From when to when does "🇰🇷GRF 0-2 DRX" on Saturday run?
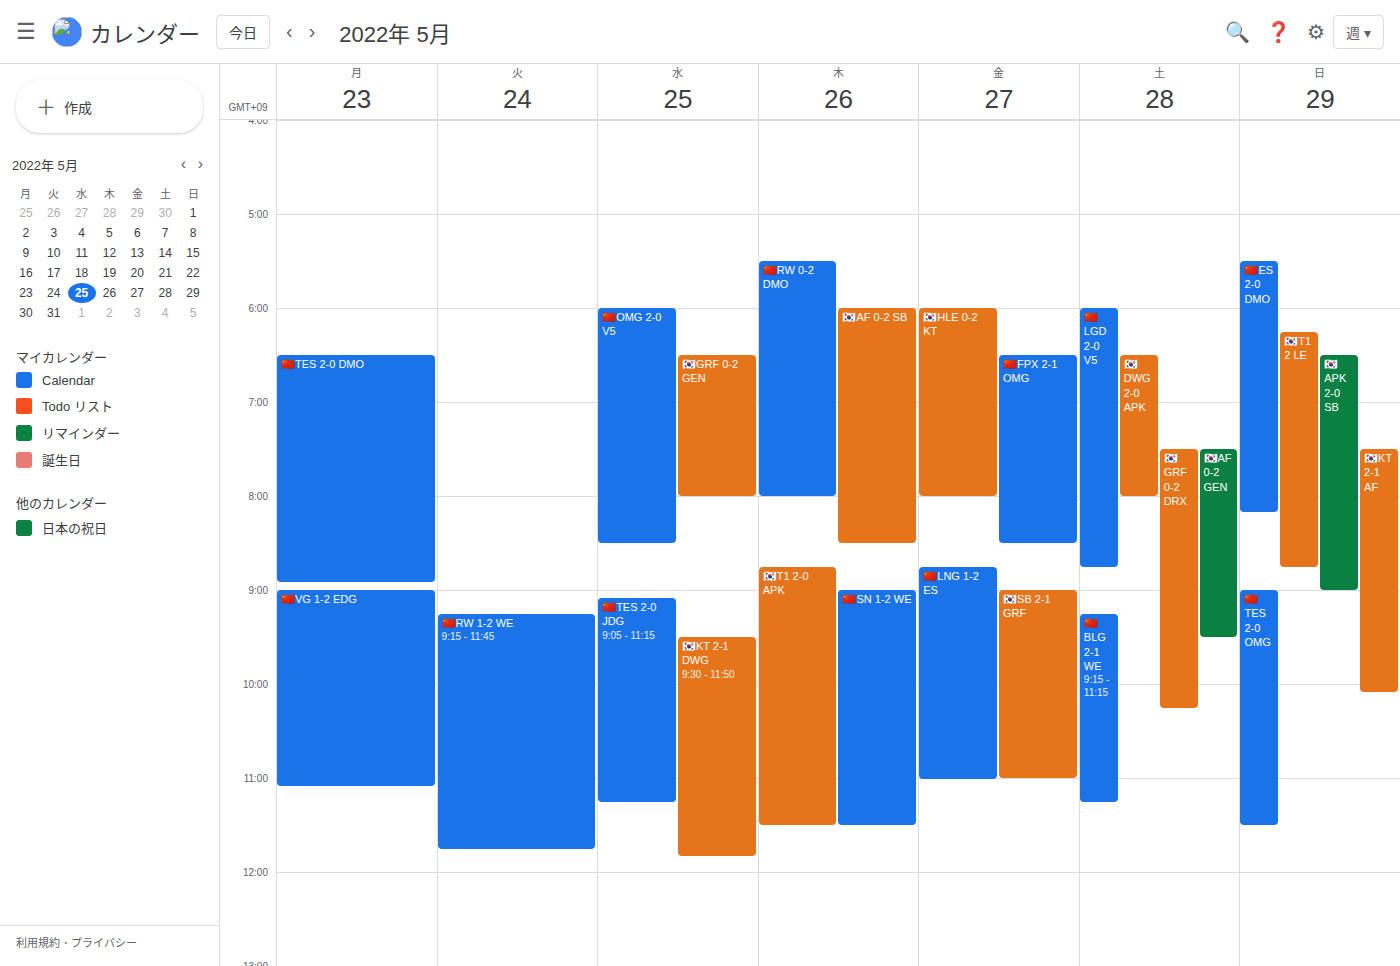
7:30 AM to 10:15 AM